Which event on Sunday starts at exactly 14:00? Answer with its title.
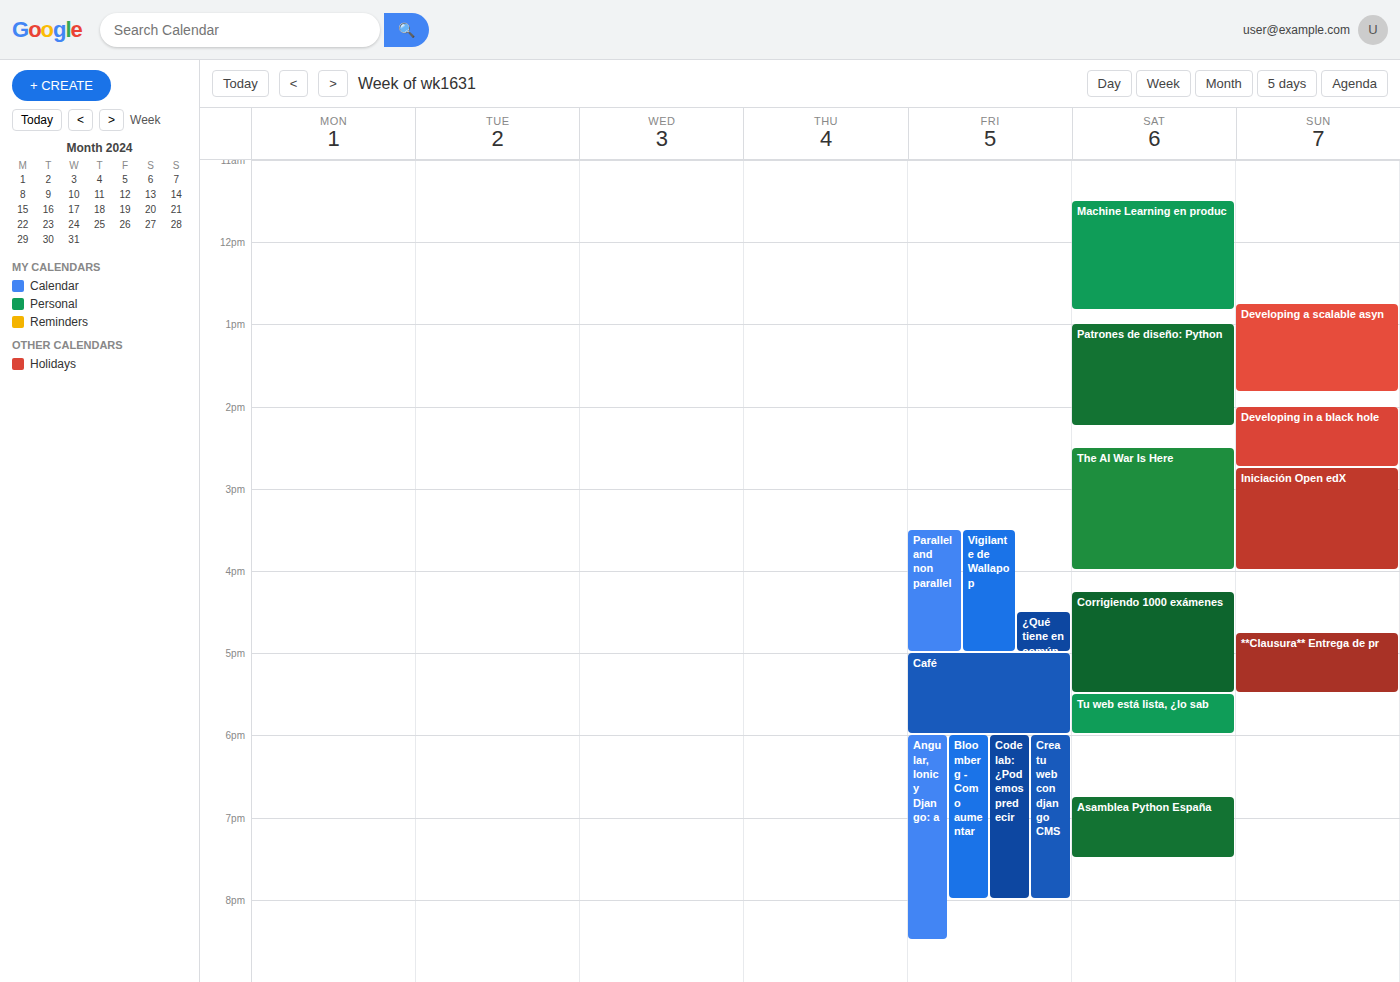
"Developing in a black hole"